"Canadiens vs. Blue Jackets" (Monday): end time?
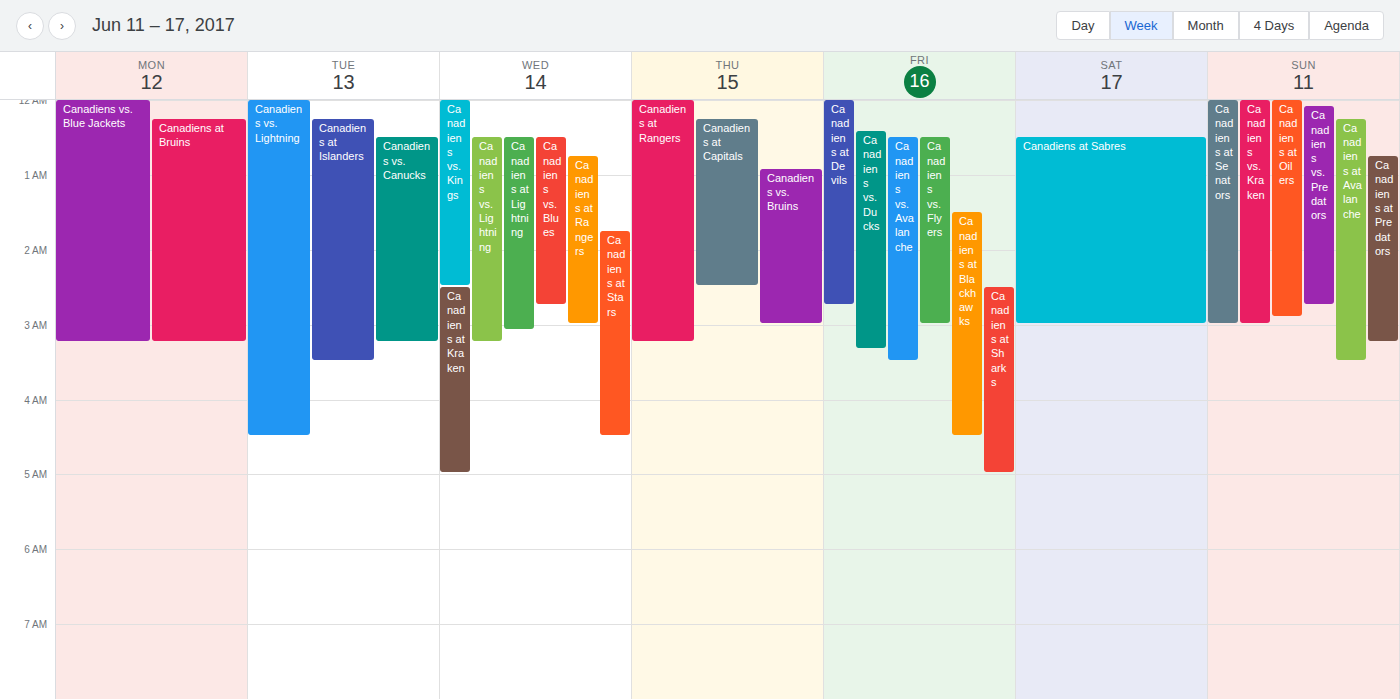
3:15 AM